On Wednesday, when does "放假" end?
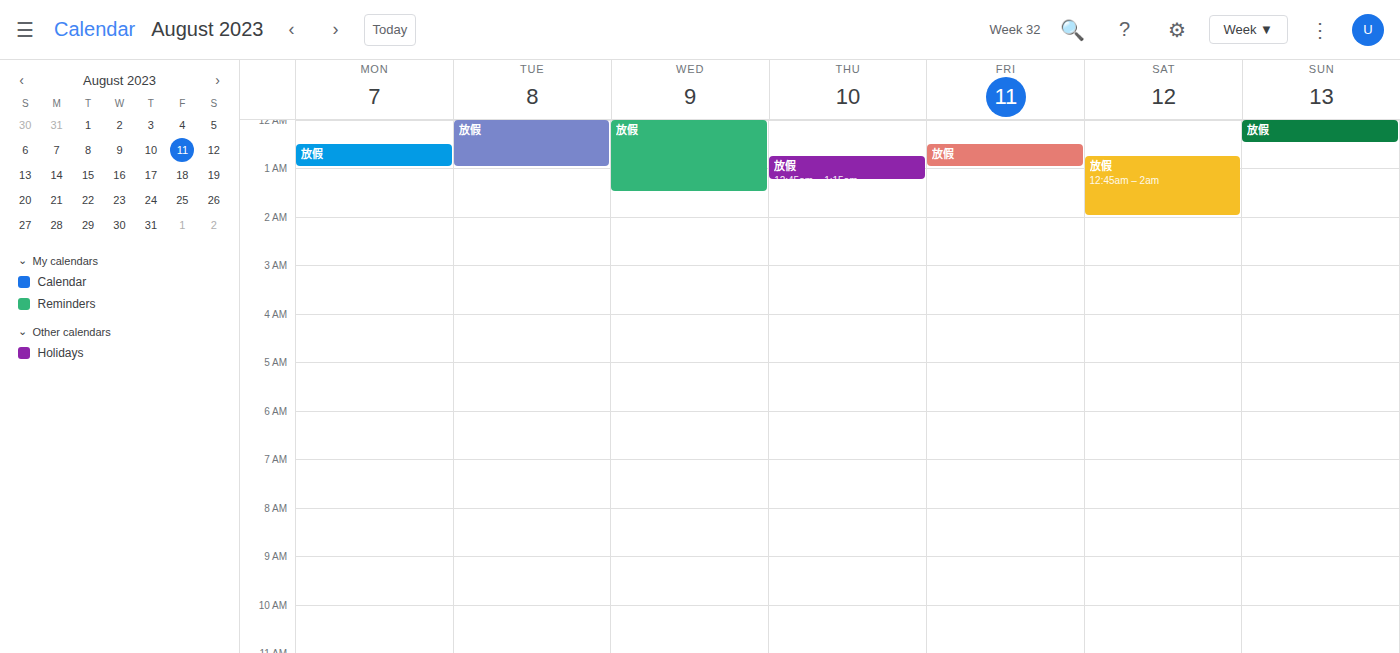
1:30 AM